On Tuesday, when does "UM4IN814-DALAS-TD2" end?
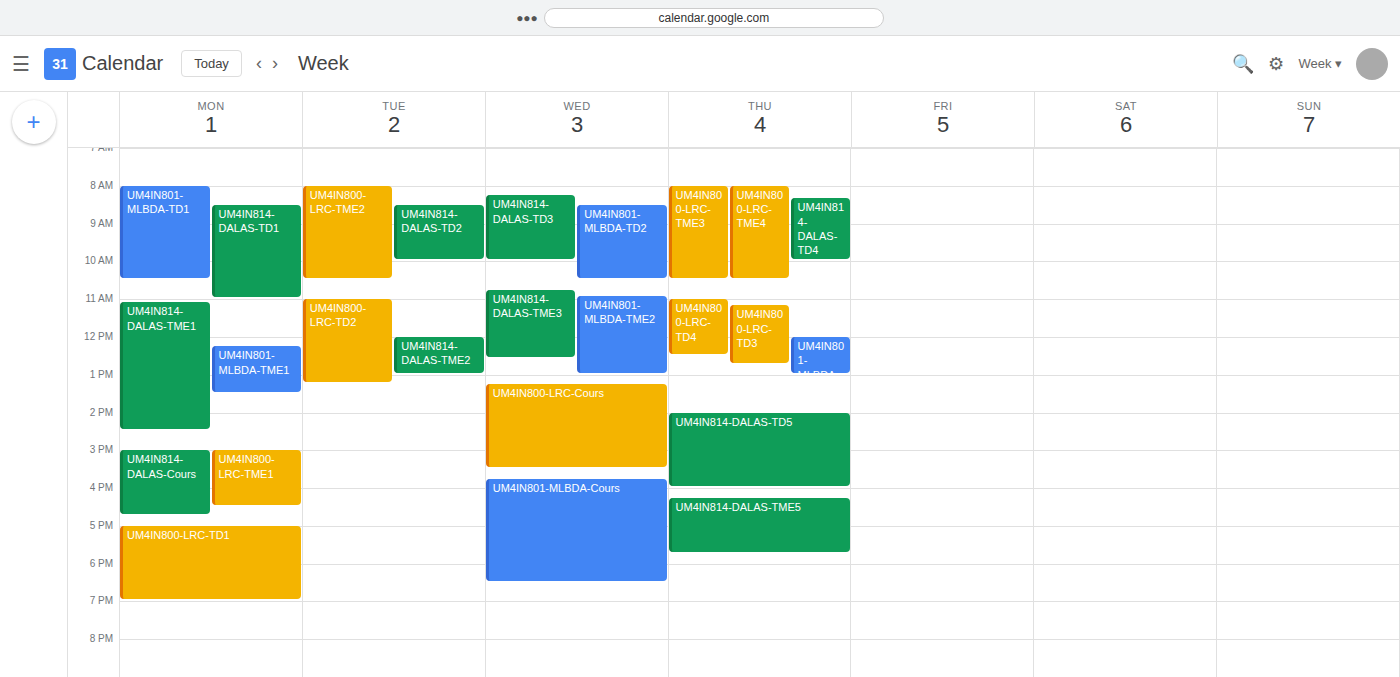
10:00